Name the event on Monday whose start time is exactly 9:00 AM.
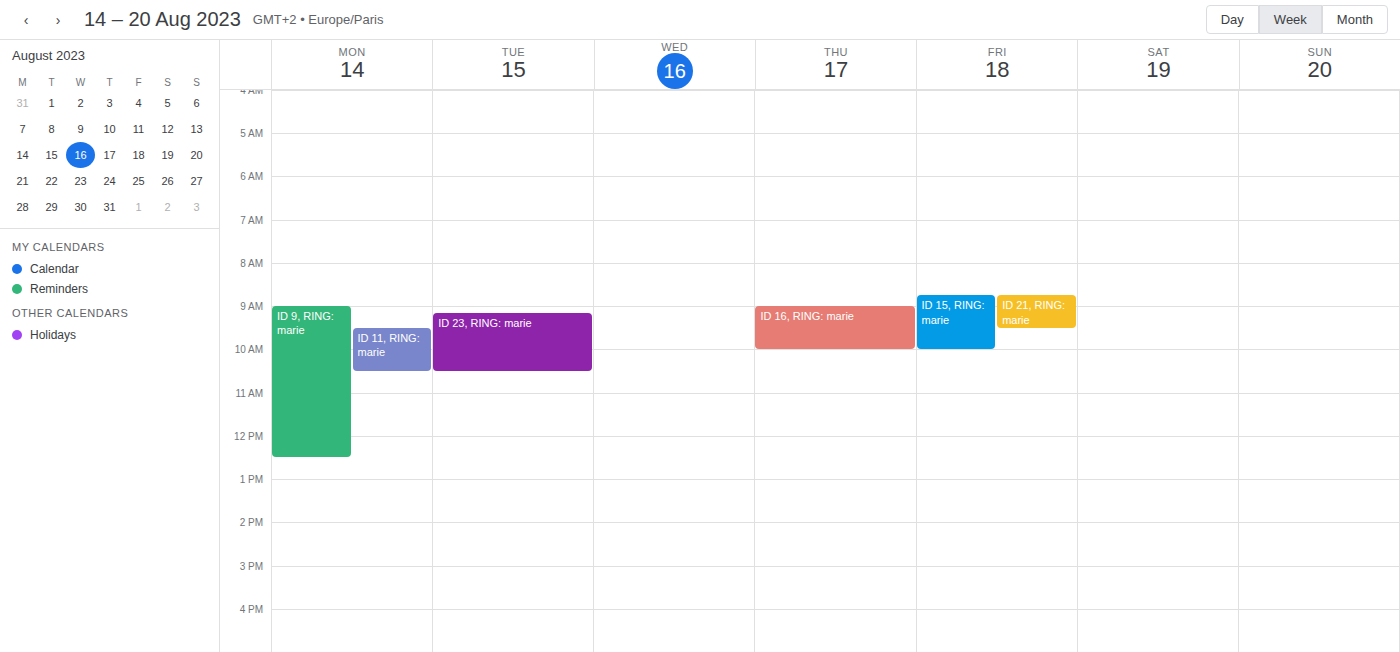
"ID 9, RING: marie"